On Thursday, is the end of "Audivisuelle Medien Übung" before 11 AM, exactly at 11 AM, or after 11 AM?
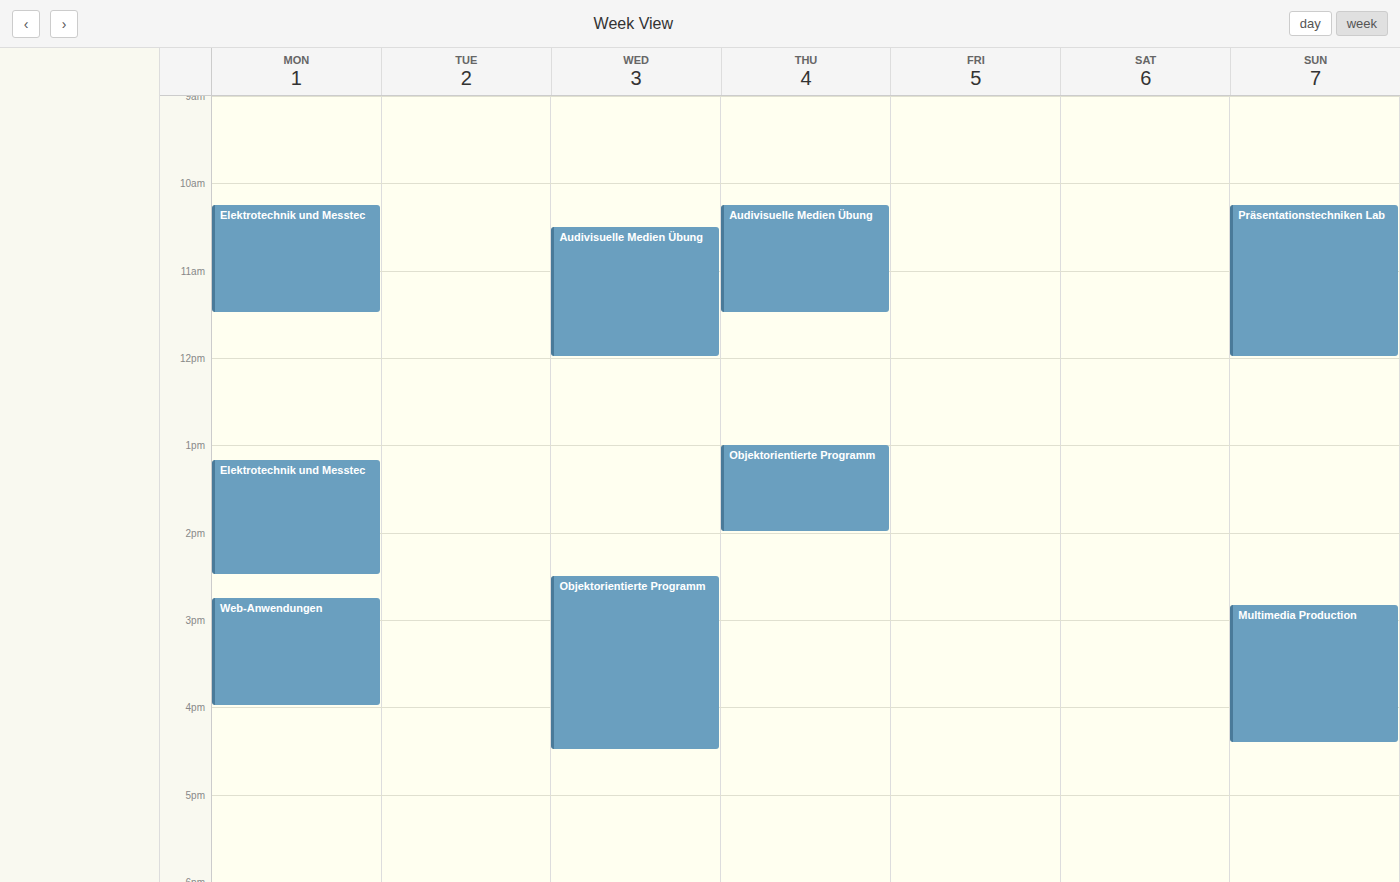
11:30 AM -- after 11 AM, 30 minutes below the 11 AM line.